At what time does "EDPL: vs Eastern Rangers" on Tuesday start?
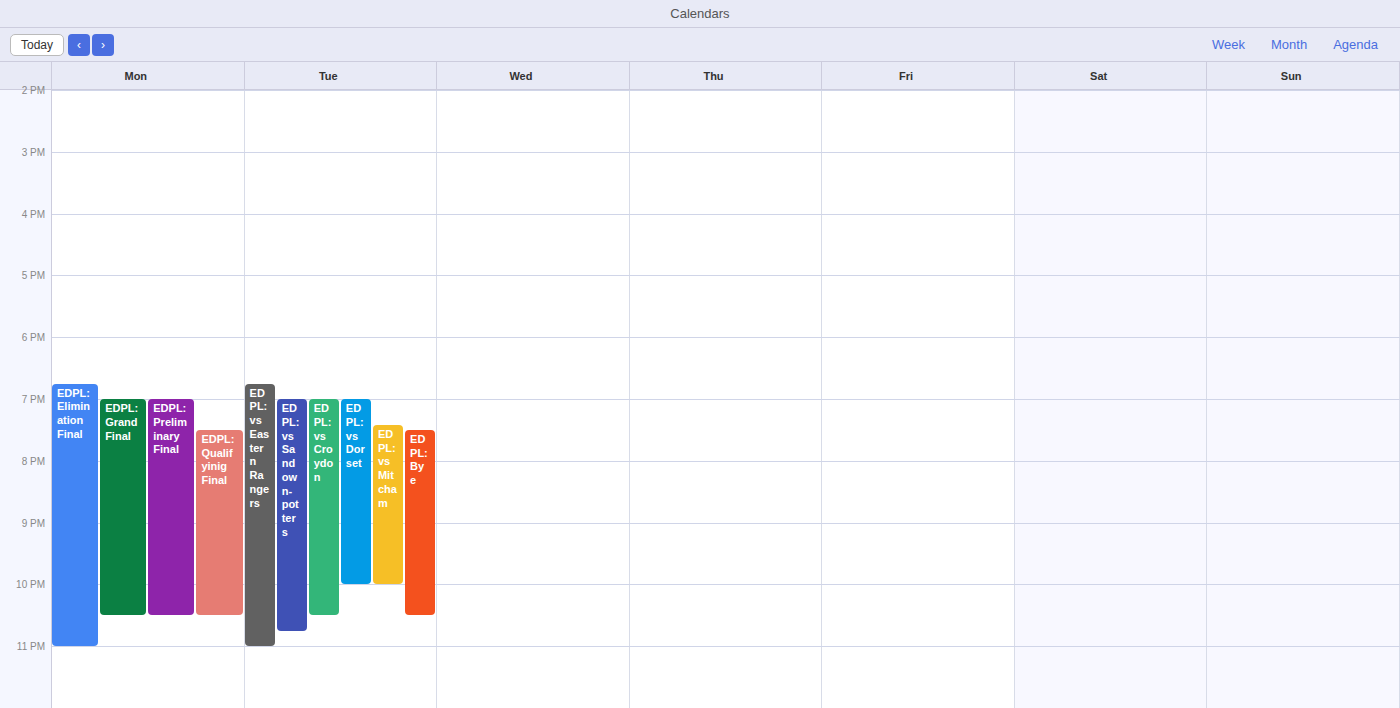
6:45 PM